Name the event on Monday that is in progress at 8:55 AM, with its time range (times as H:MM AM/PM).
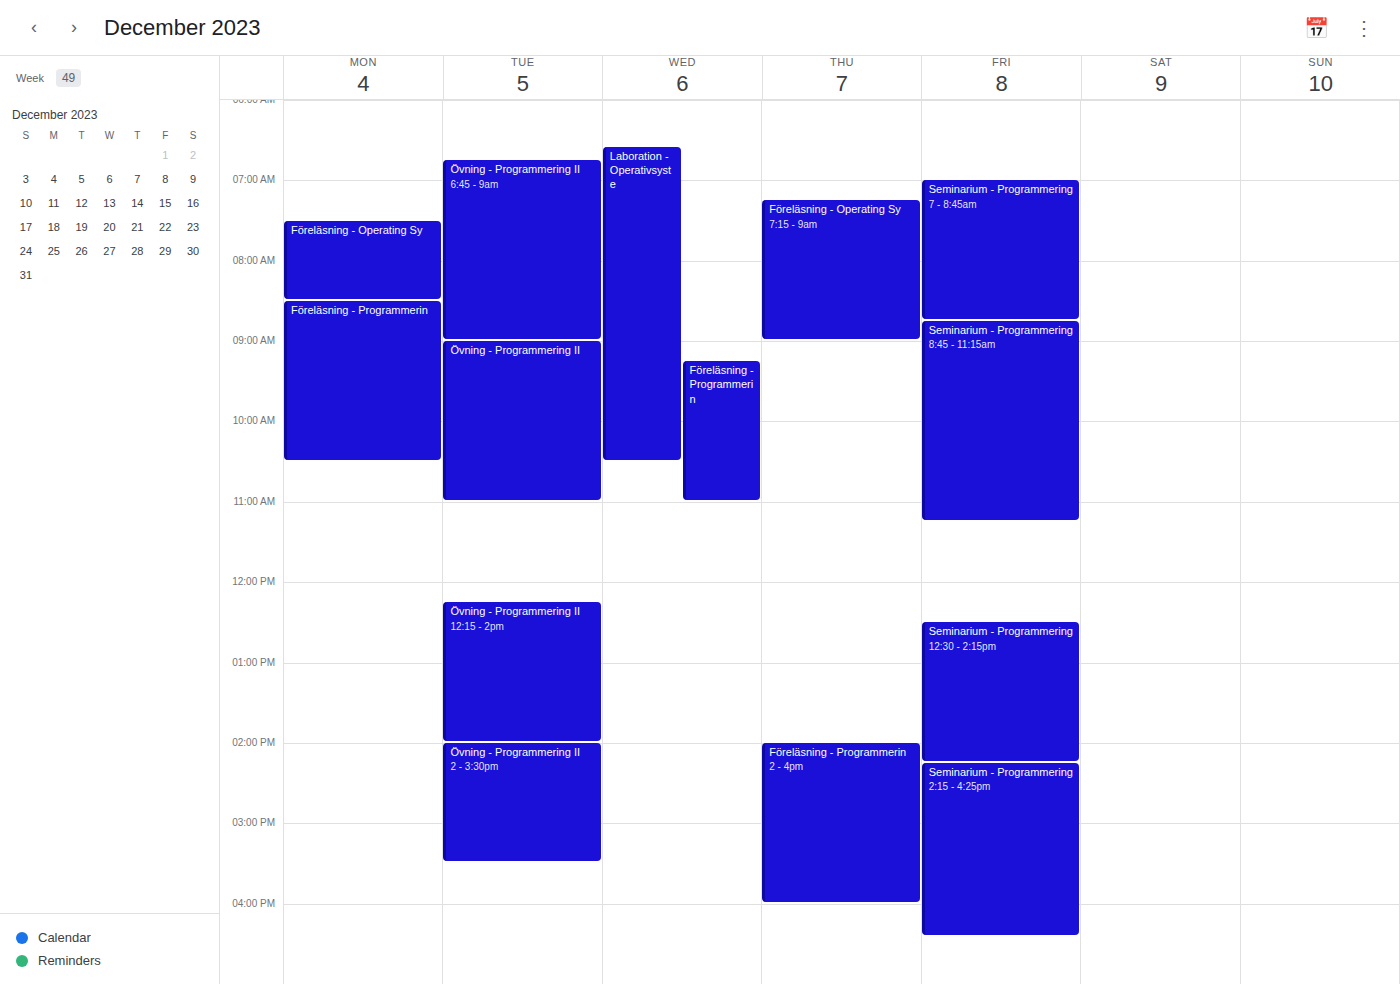
"Föreläsning - Programmerin", 8:30 AM to 10:30 AM